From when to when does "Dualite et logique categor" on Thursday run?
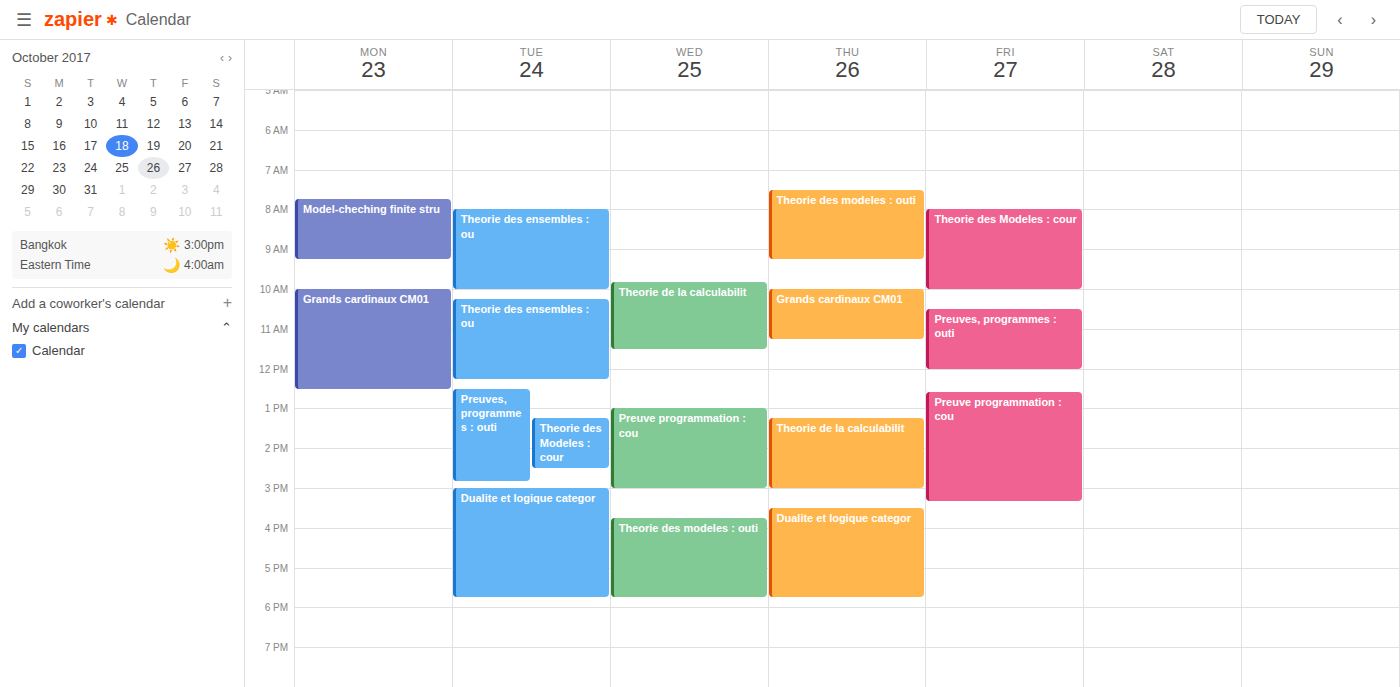
3:30 PM to 5:45 PM